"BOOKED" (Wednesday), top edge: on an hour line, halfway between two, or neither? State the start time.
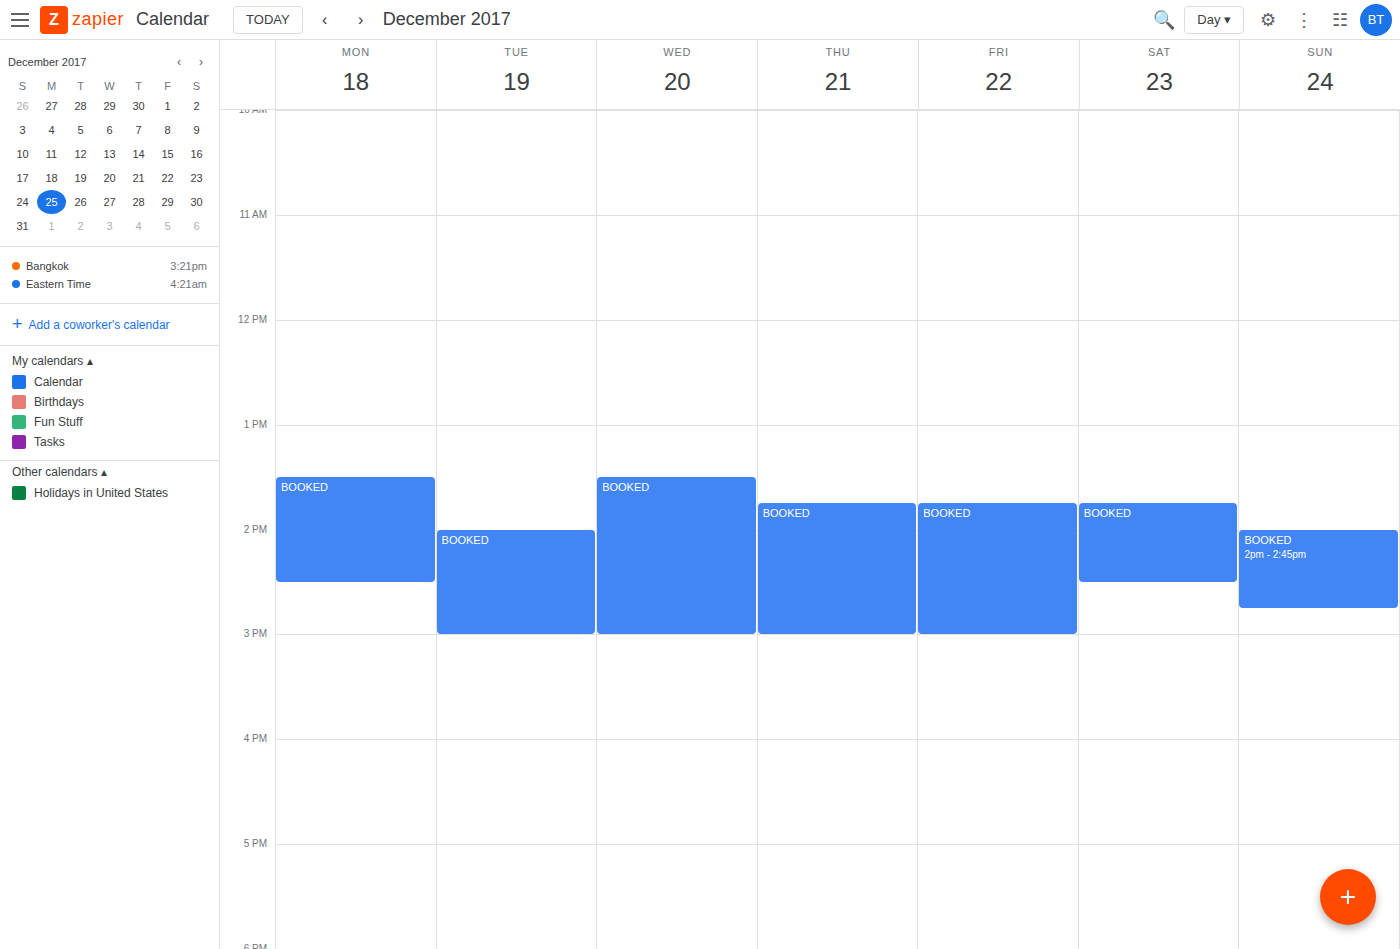
1:30 PM -- halfway between the 1 PM and 2 PM lines.